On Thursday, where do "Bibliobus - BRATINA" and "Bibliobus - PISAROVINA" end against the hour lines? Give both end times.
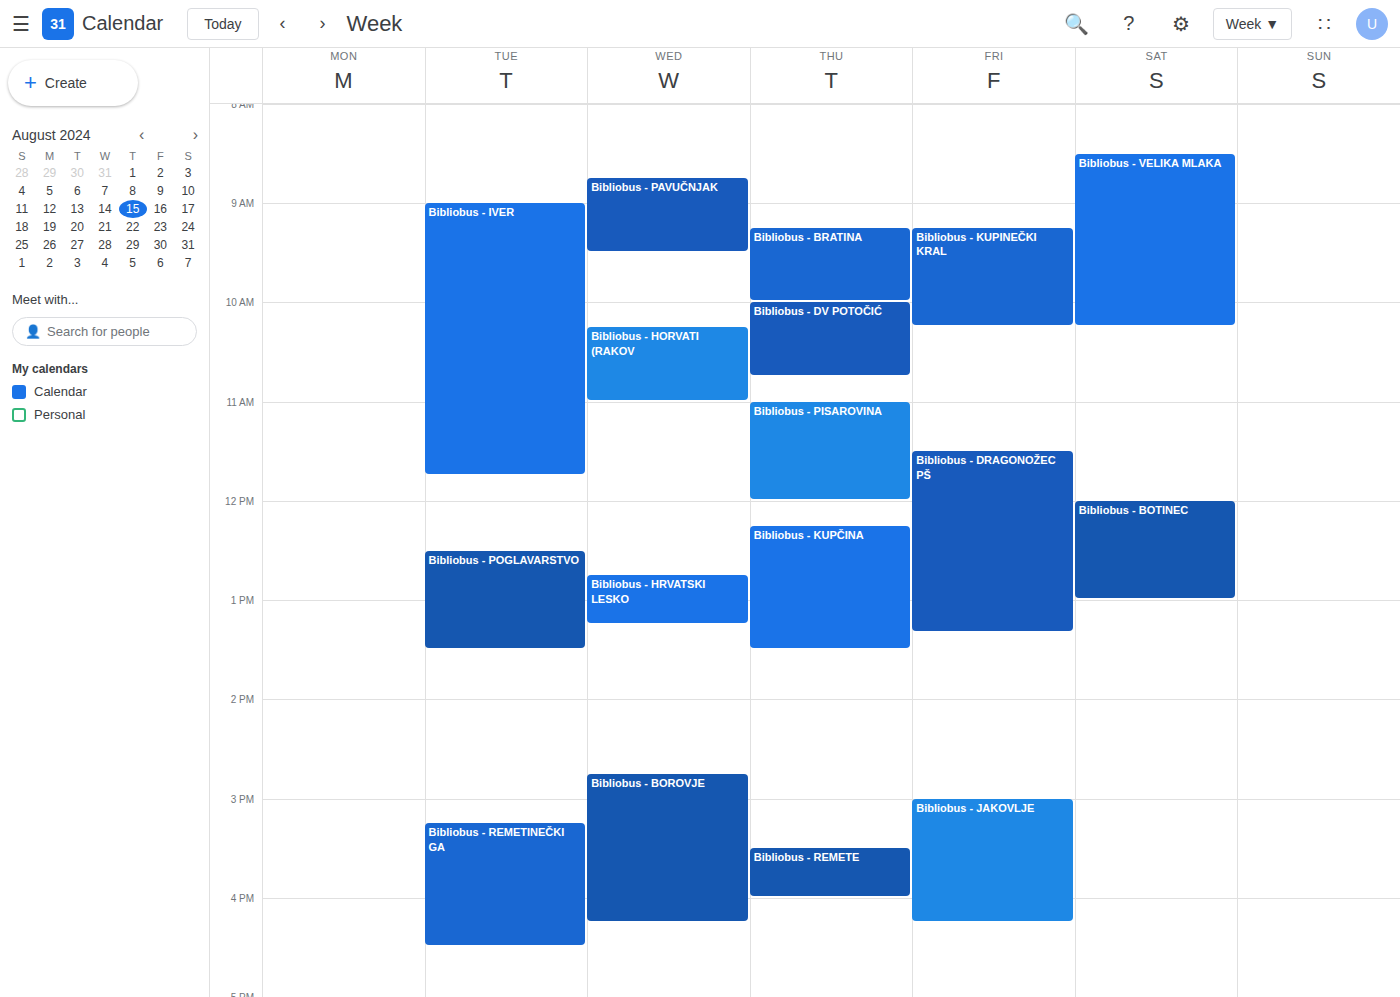
"Bibliobus - BRATINA": 10:00 AM, exactly on the 10 AM line. "Bibliobus - PISAROVINA": 12:00 PM, exactly on the 12 PM line.